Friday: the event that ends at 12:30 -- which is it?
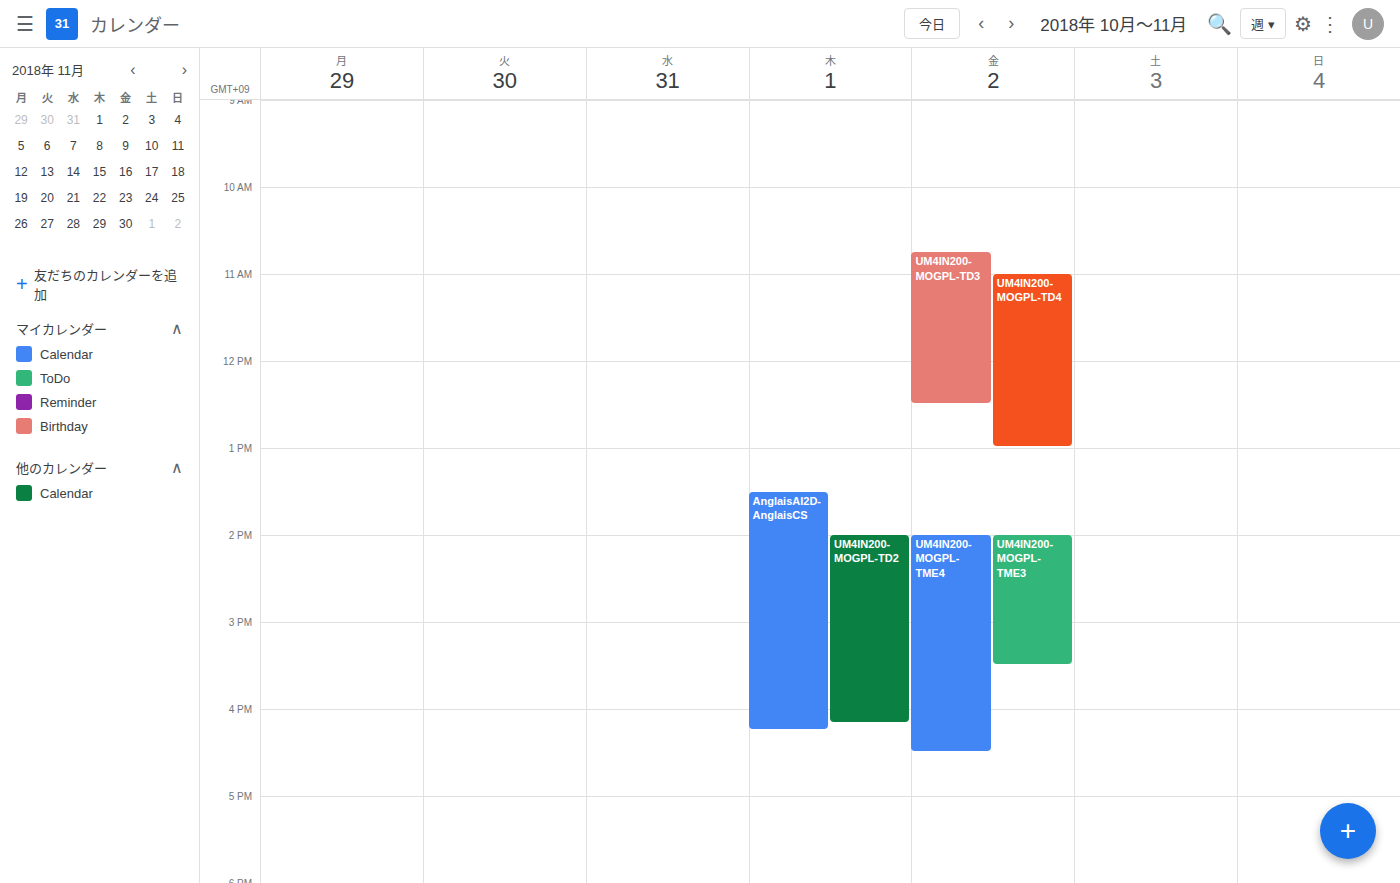
"UM4IN200-MOGPL-TD3"